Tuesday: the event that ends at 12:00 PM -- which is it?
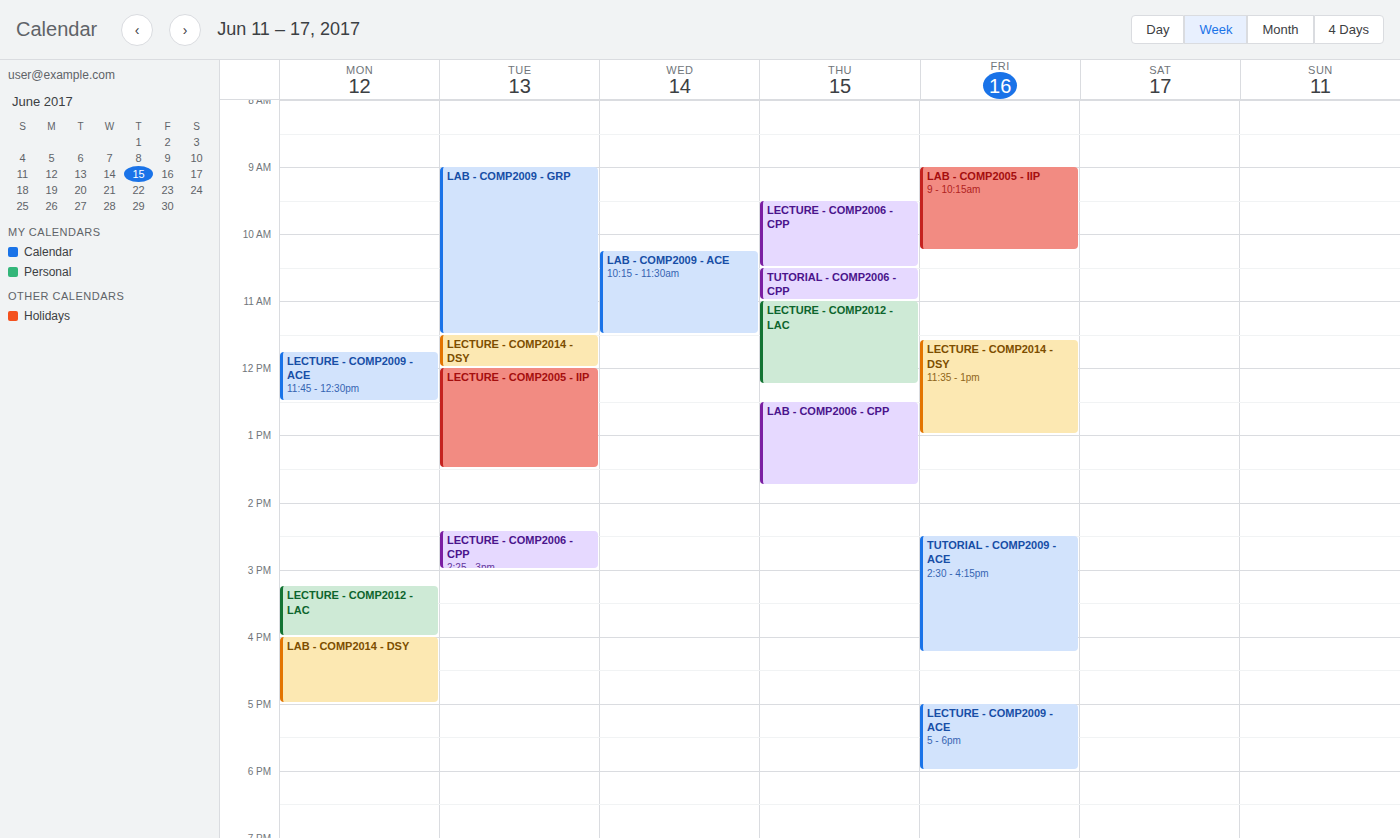
"LECTURE - COMP2014 - DSY"